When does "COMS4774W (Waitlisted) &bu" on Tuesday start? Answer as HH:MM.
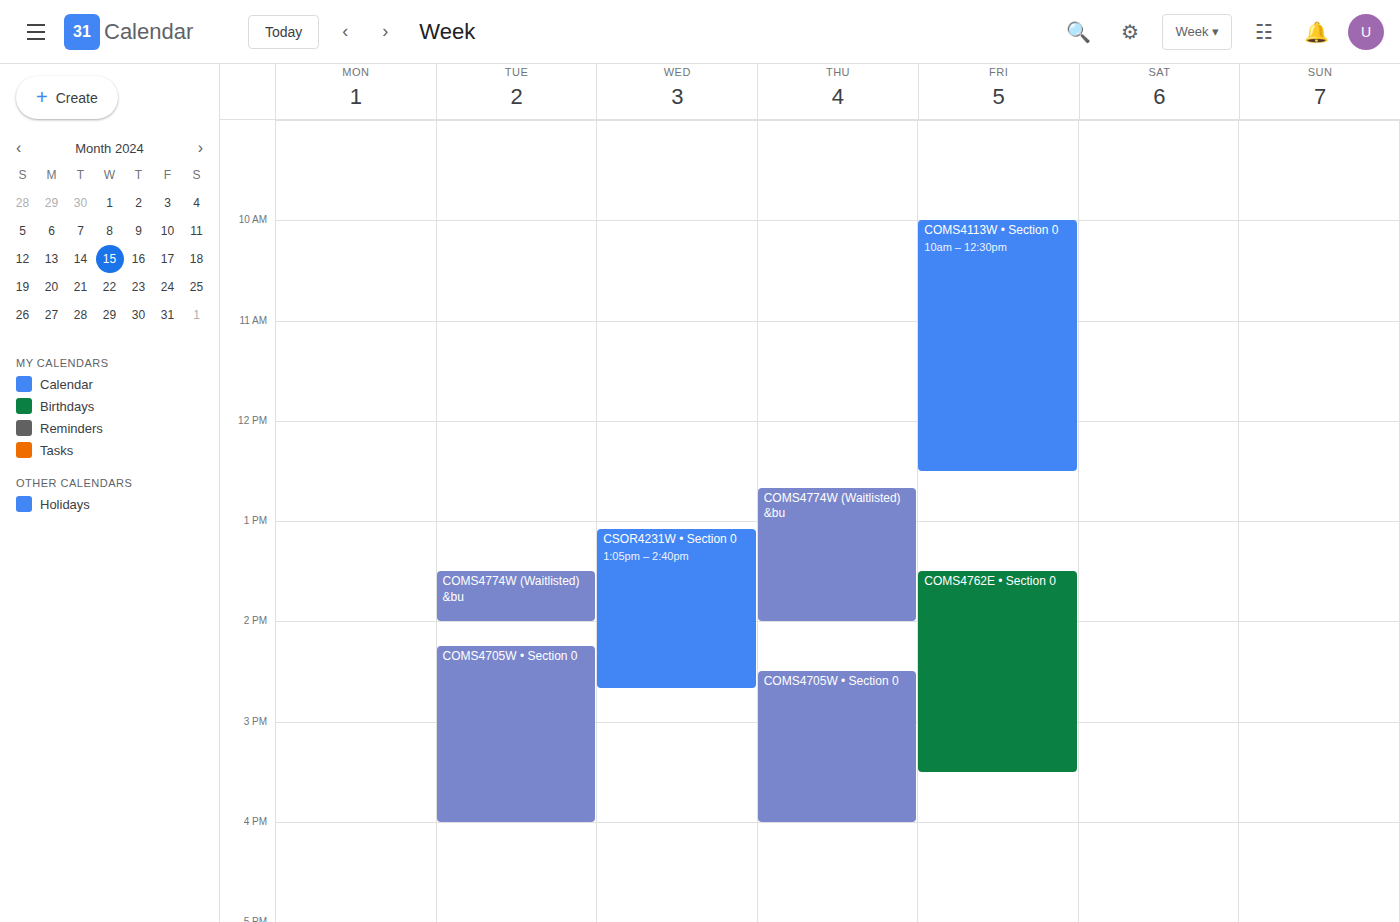
13:30